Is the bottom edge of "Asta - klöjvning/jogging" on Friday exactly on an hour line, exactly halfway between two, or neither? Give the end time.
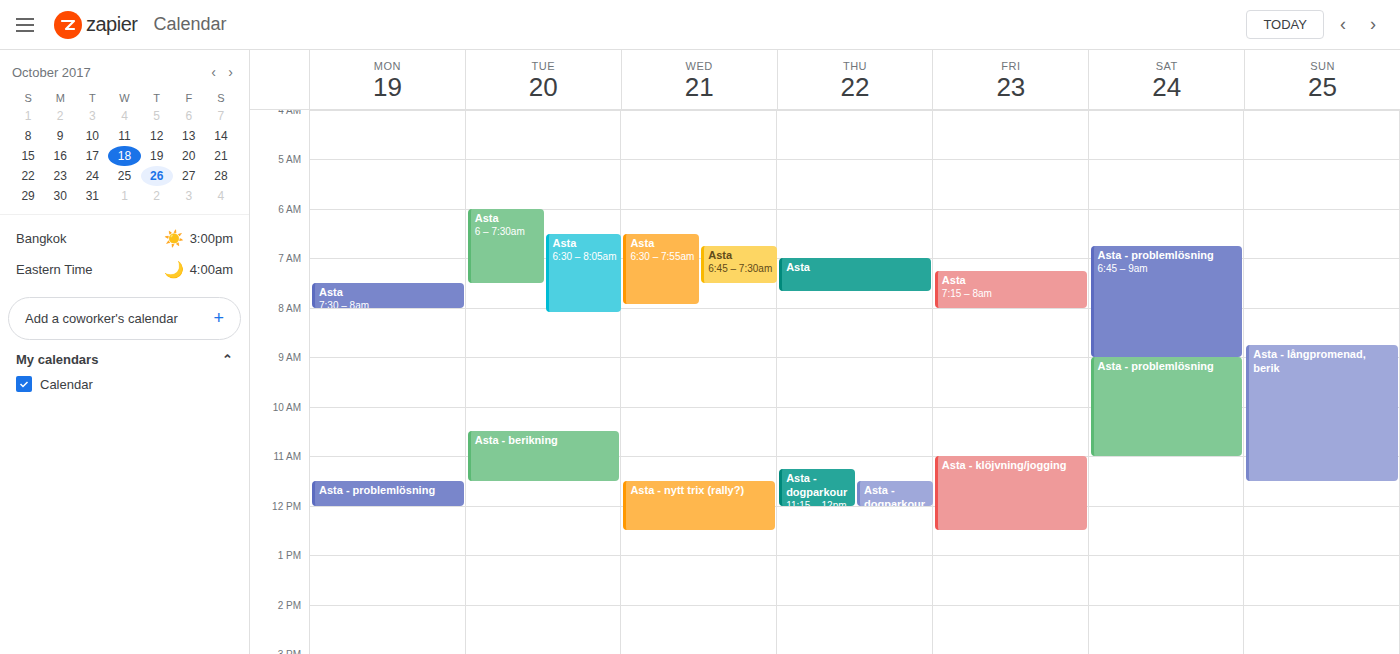
12:30 PM -- halfway between the 12 PM and 1 PM lines.